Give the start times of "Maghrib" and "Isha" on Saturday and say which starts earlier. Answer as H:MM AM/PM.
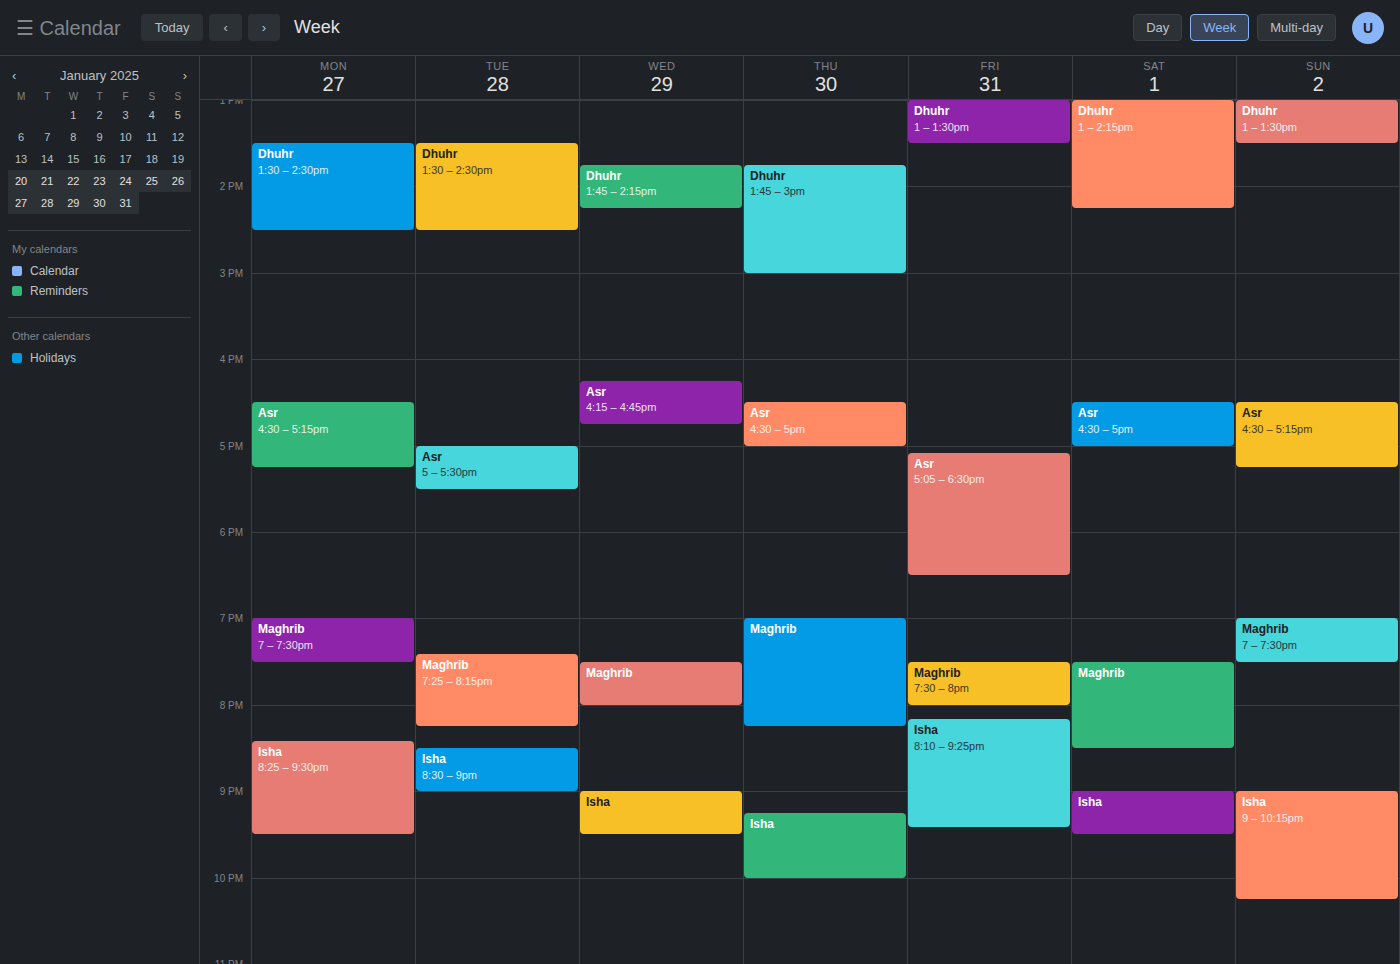
"Maghrib" 7:30 PM; "Isha" 9:00 PM.